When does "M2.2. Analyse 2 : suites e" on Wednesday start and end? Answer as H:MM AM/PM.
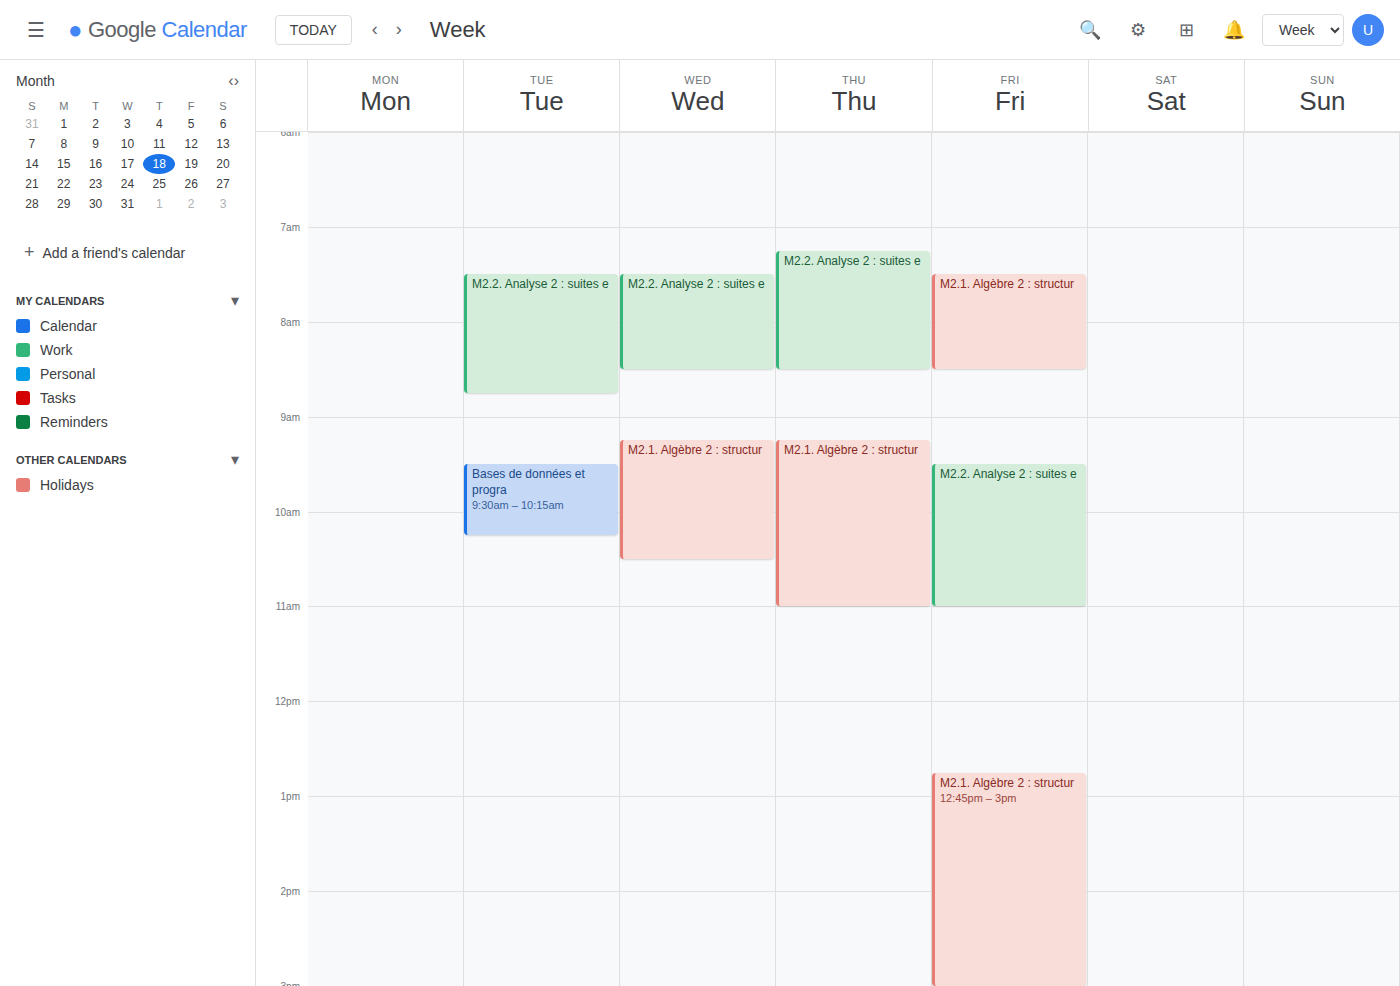
7:30 AM to 8:30 AM